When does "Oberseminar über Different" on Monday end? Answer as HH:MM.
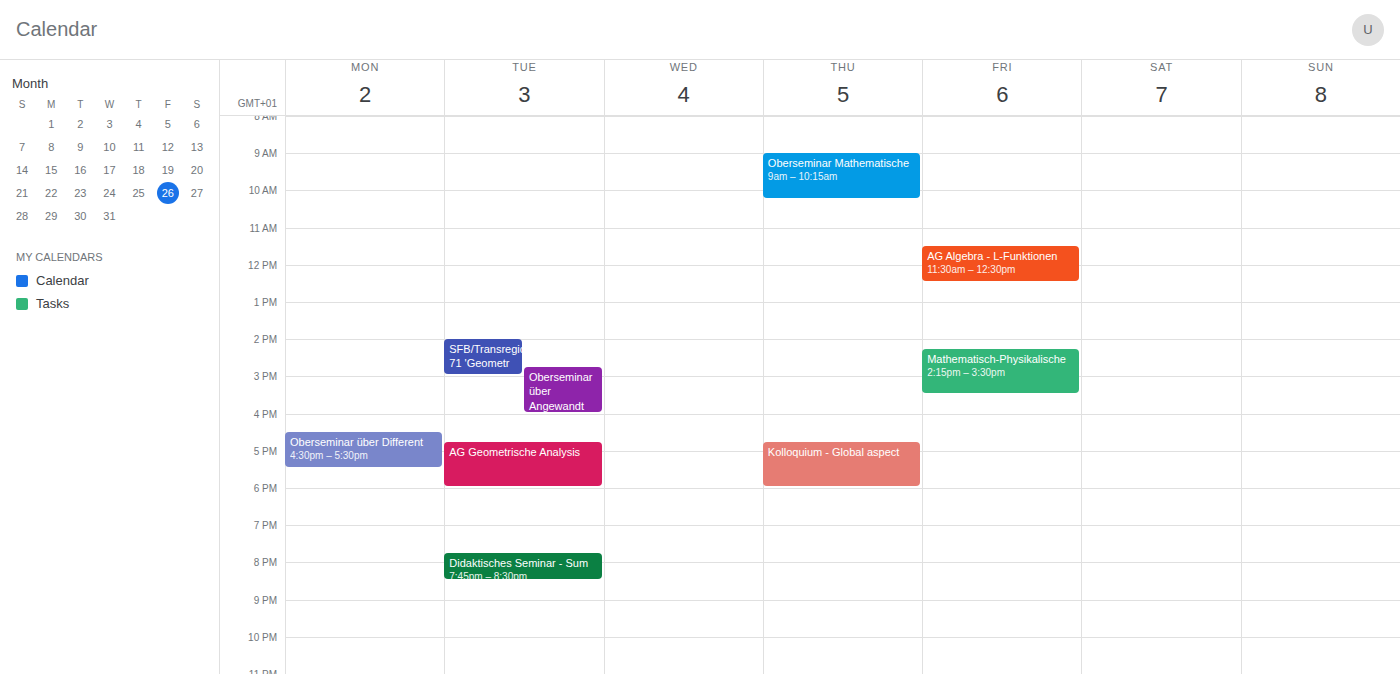
17:30